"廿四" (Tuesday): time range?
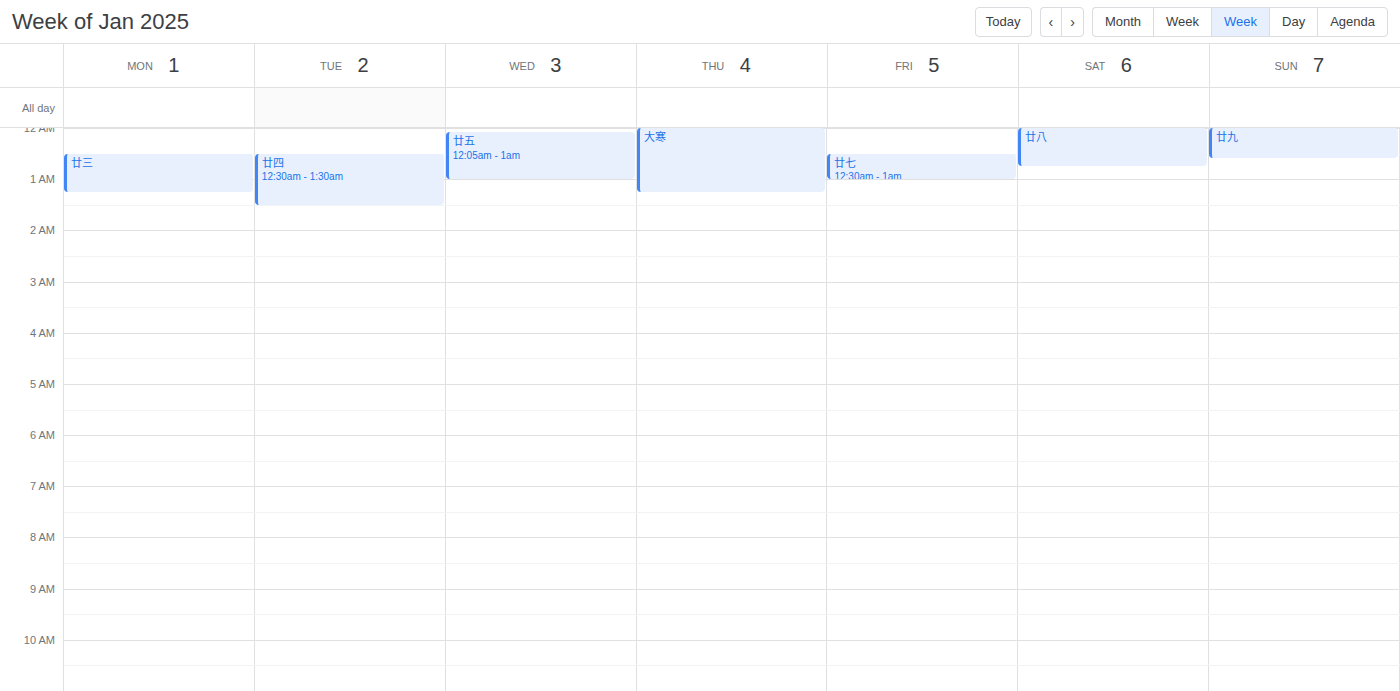
12:30 AM to 1:30 AM